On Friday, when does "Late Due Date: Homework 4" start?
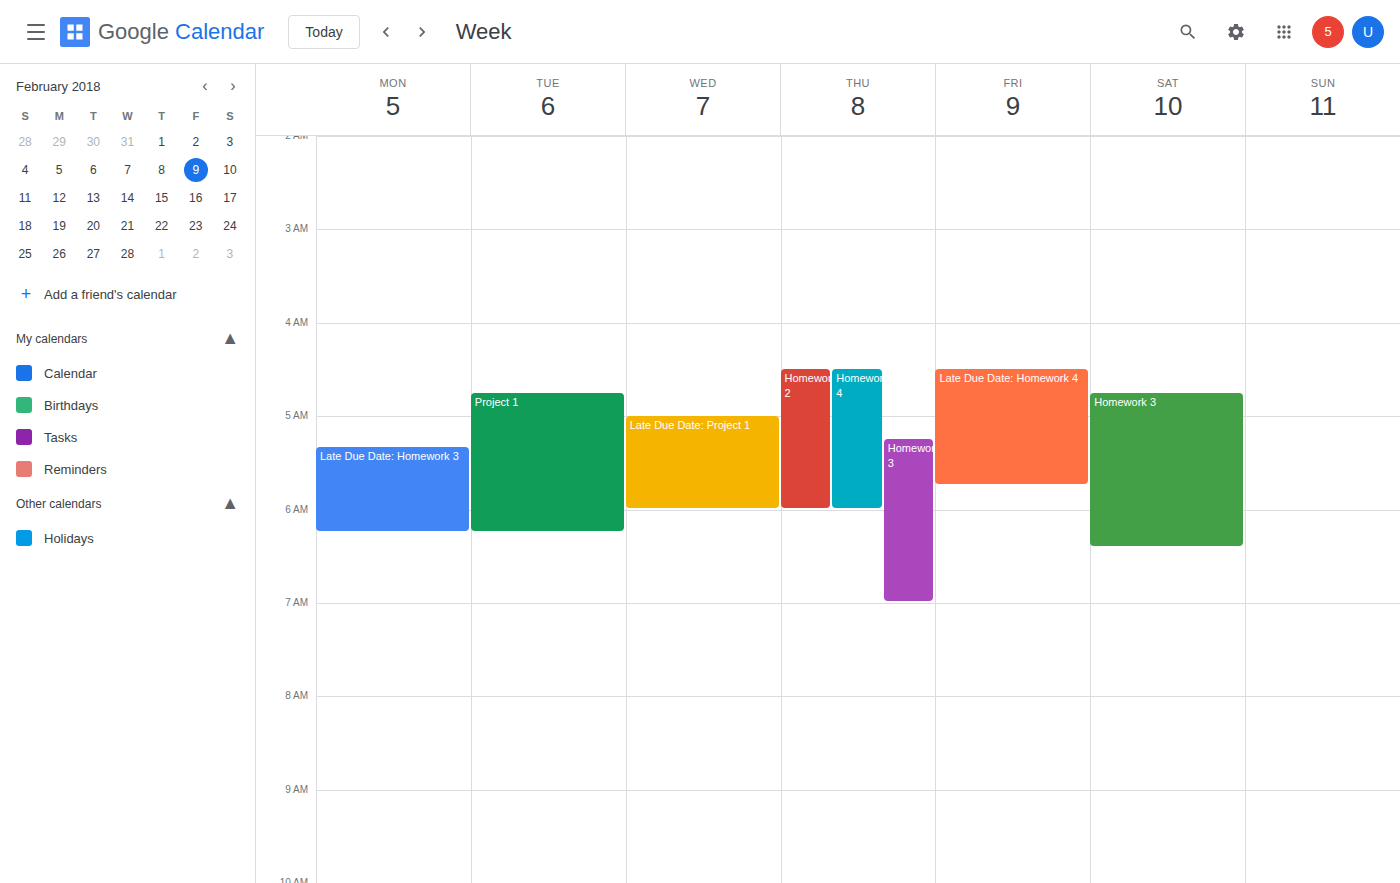
4:30 AM